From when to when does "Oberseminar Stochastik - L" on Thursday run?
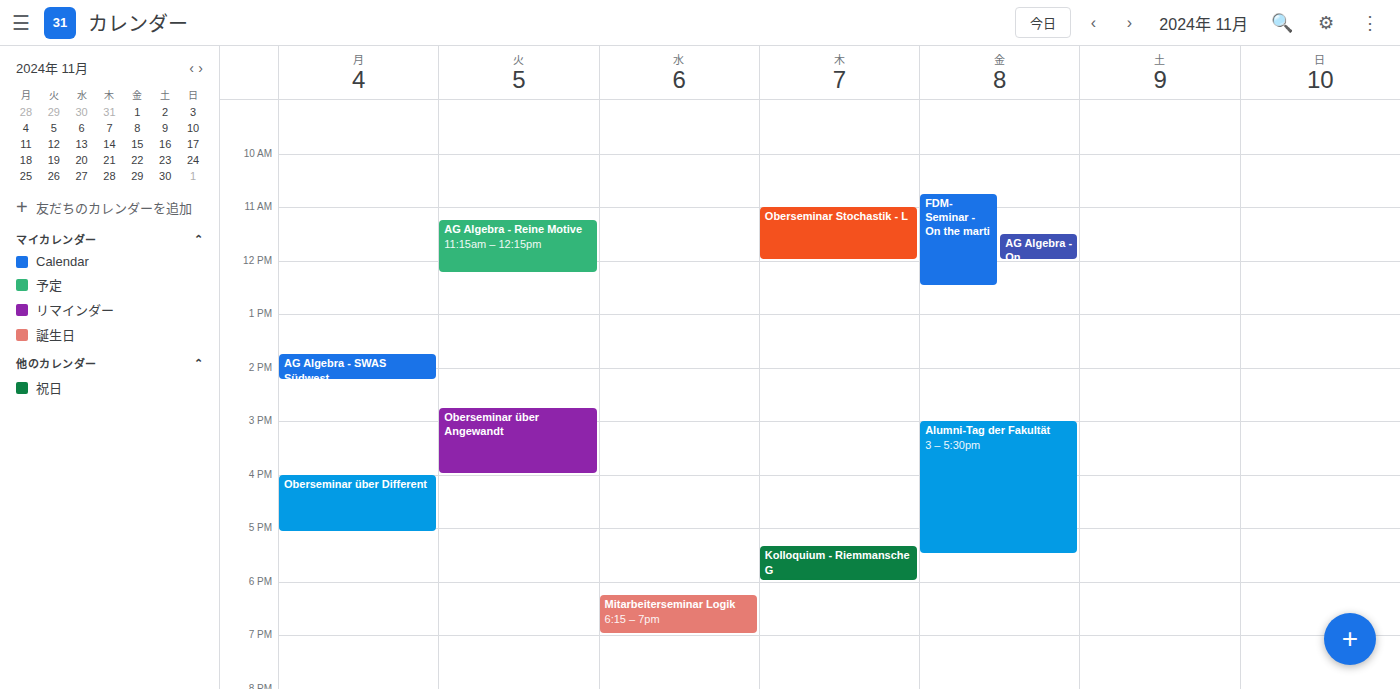
11:00 AM to 12:00 PM